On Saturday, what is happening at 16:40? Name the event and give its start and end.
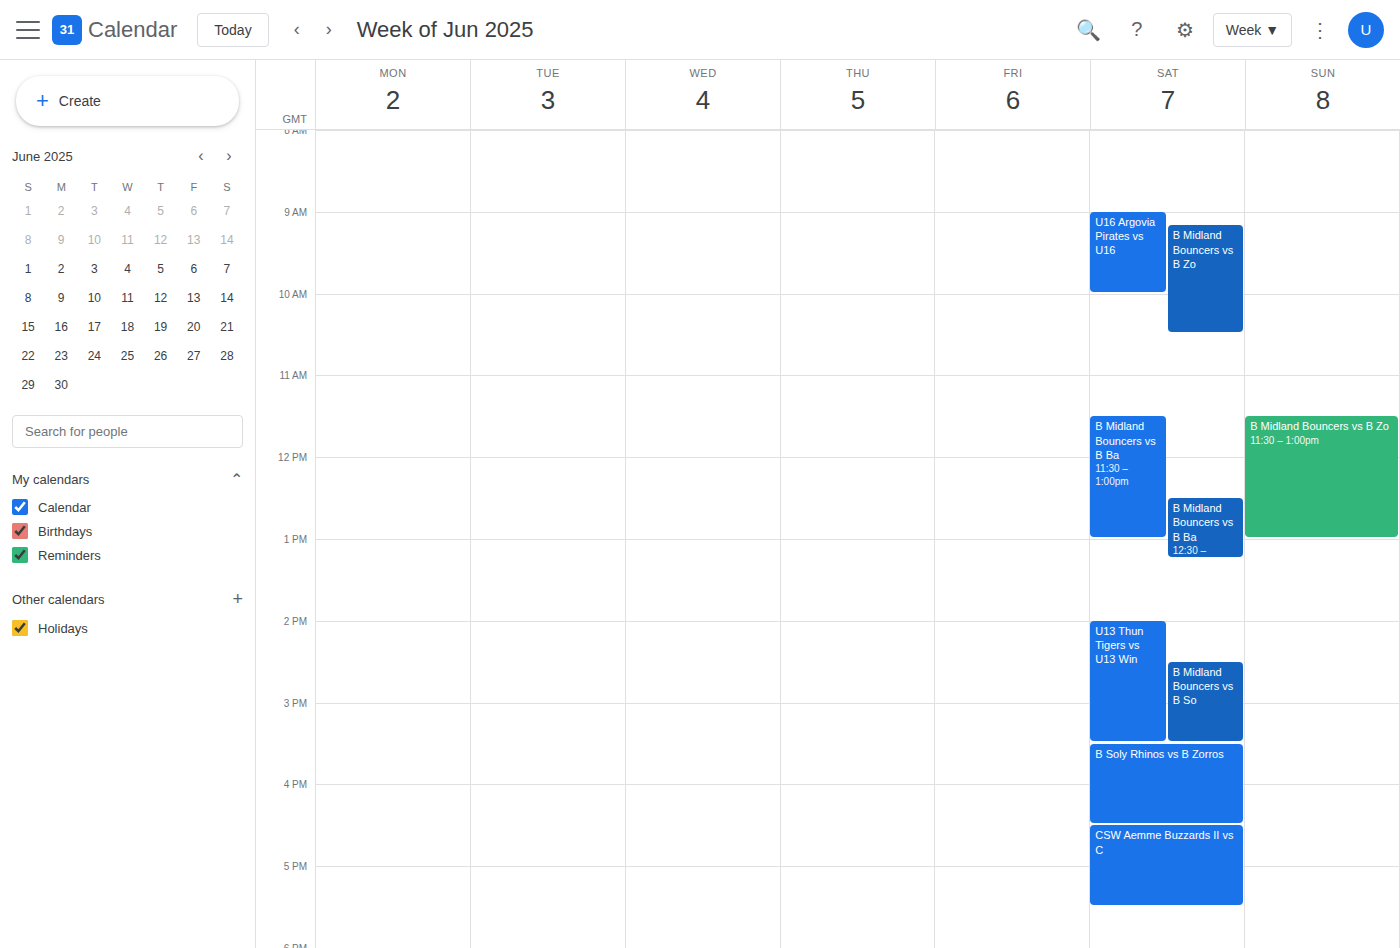
"CSW Aemme Buzzards II vs C", 16:30 to 17:30